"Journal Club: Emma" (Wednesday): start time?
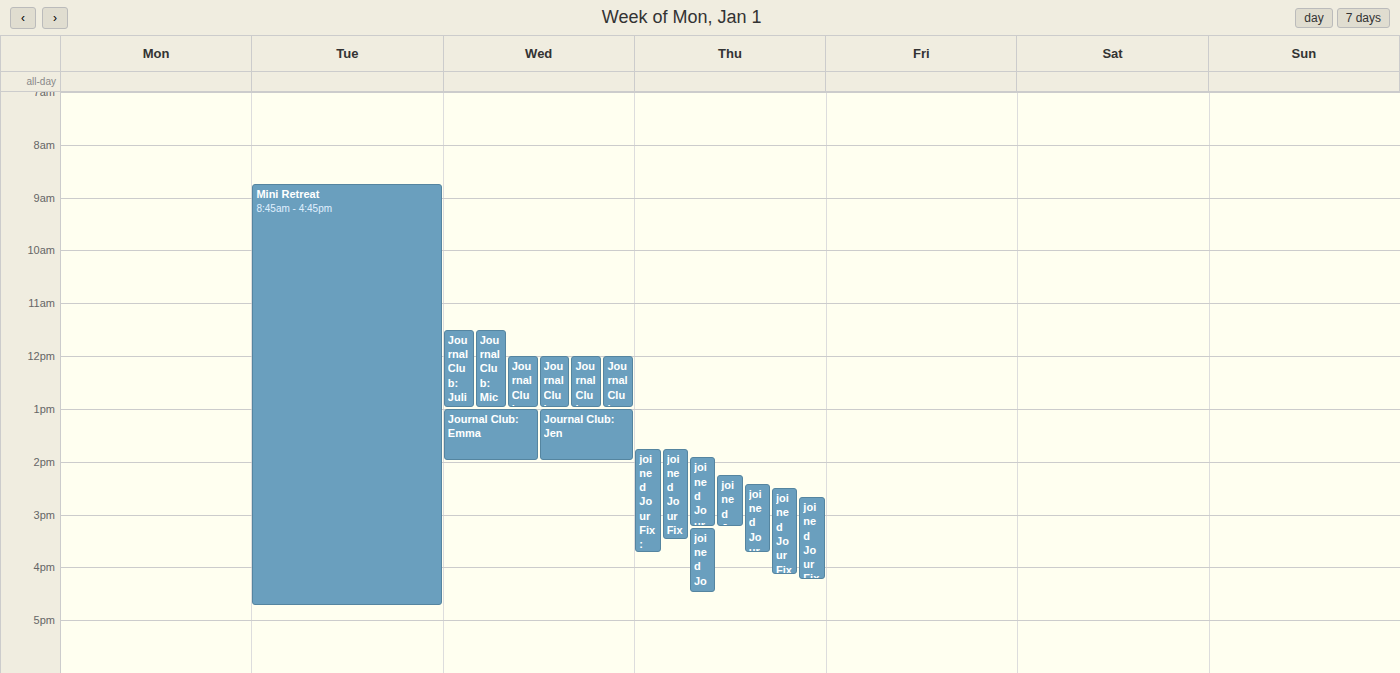
1:00 PM